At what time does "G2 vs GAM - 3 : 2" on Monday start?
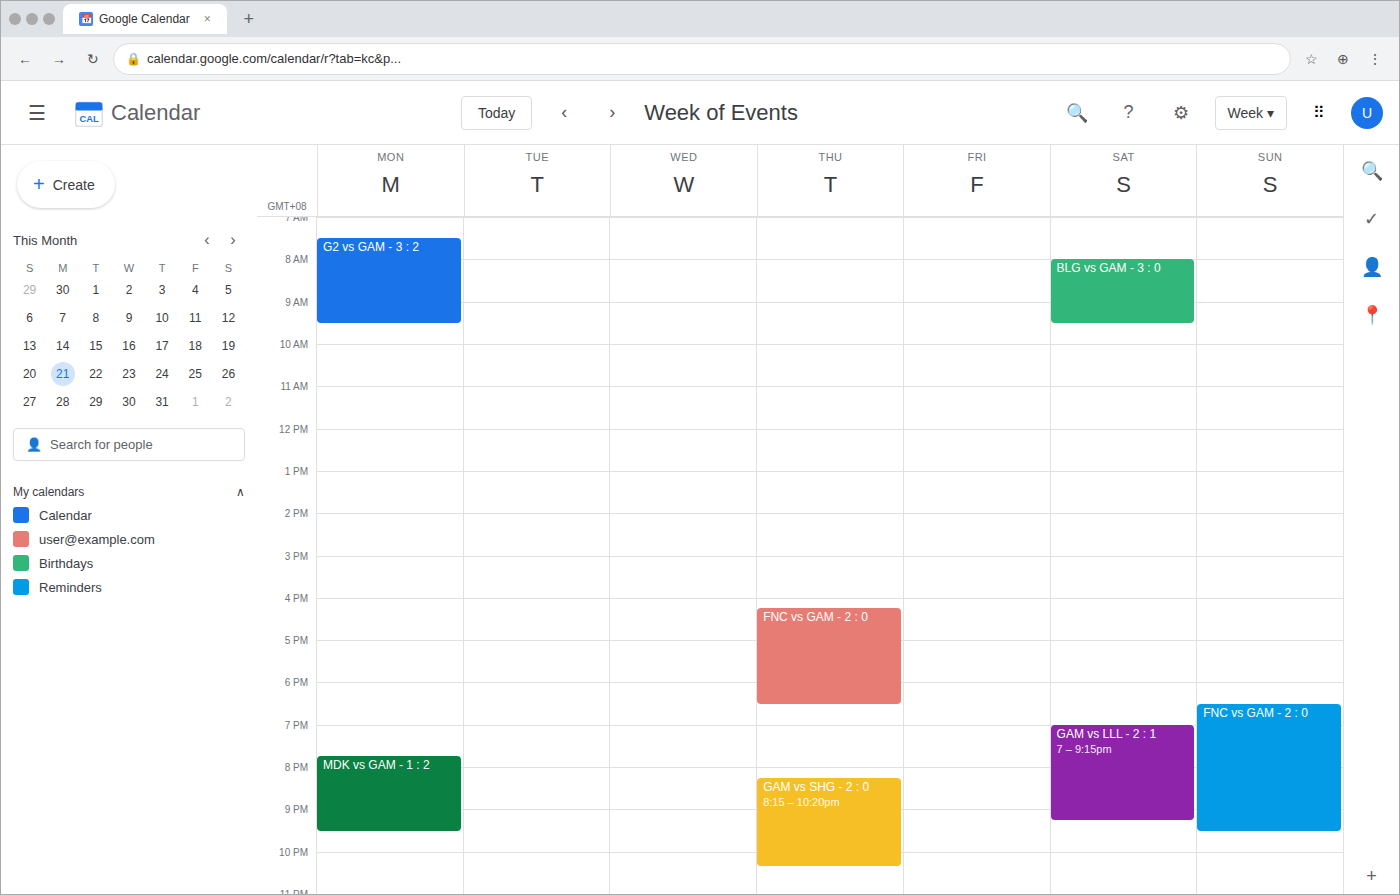
07:30